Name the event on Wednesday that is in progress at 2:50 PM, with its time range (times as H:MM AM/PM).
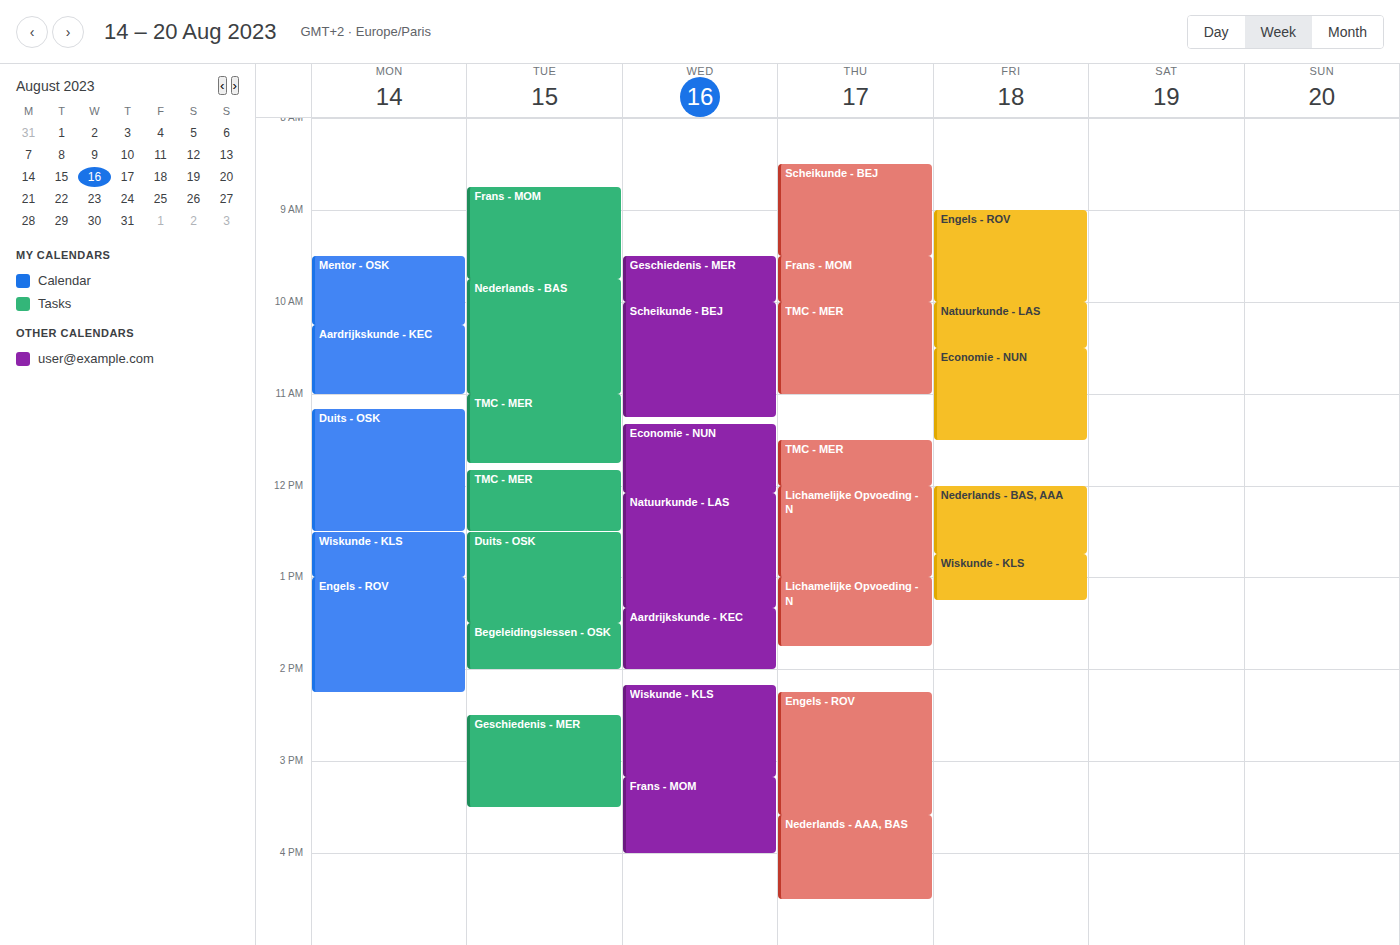
"Wiskunde - KLS", 2:10 PM to 3:10 PM